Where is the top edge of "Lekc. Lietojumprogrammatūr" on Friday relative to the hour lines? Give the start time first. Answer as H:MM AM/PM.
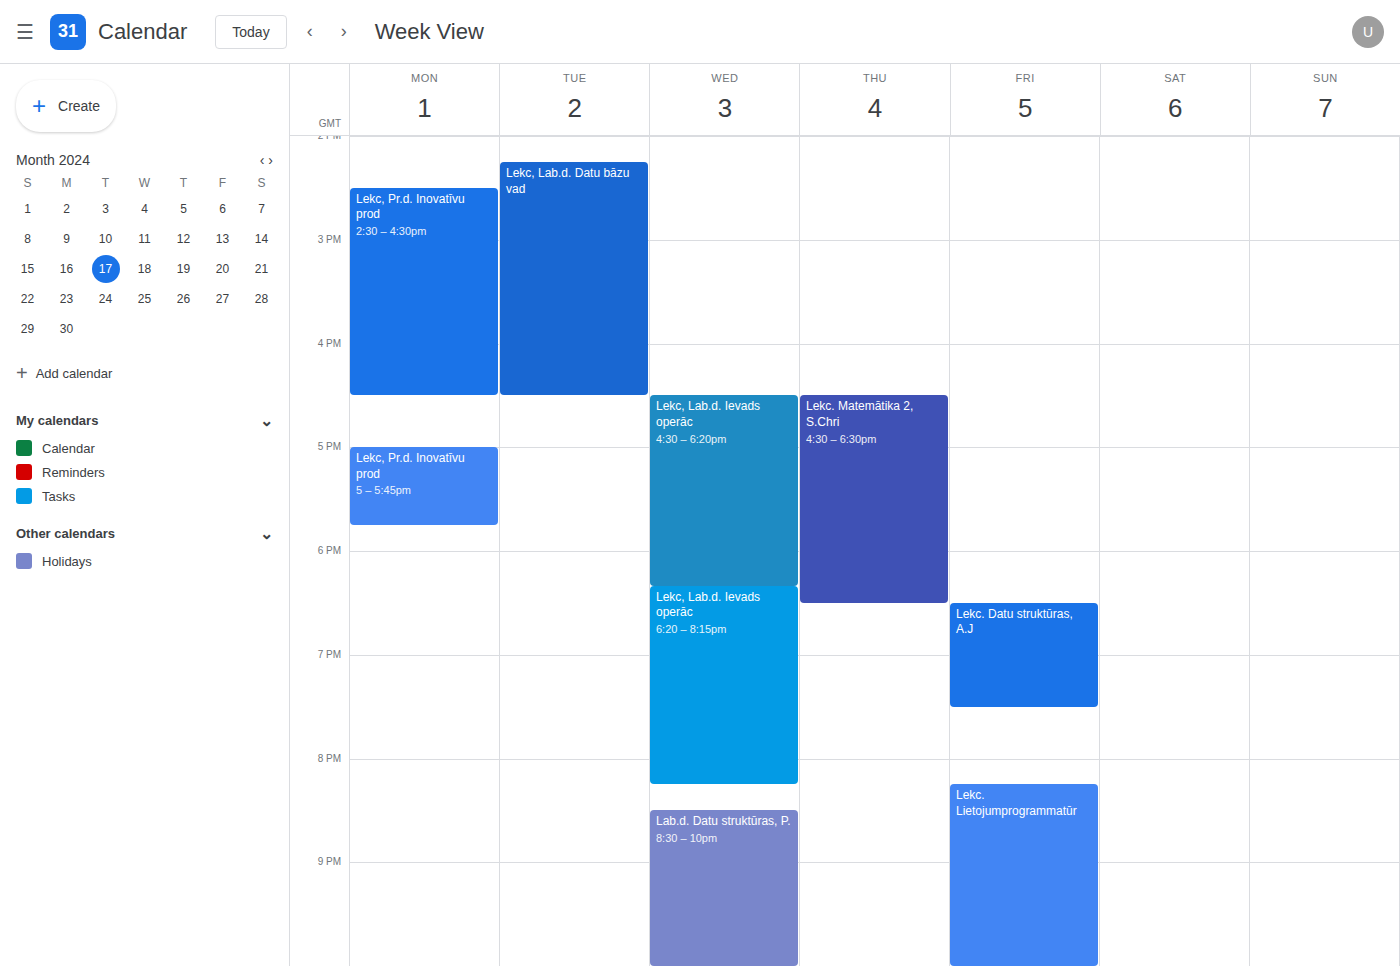
8:15 PM -- neither: a quarter of the way from the 8 PM line to the 9 PM line.